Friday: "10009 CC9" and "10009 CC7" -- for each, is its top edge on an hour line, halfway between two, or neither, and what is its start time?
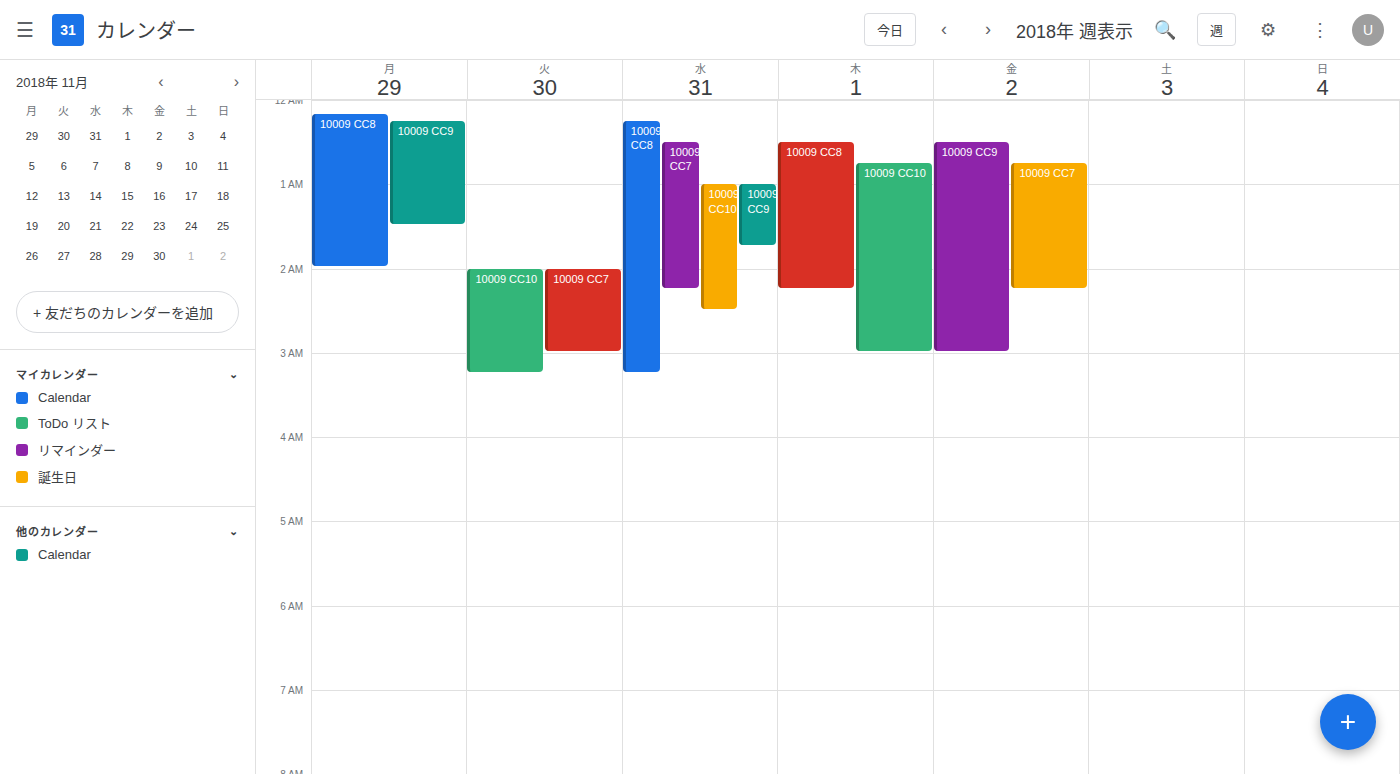
"10009 CC9": 12:30 AM, halfway between the 12 AM and 1 AM lines. "10009 CC7": 12:45 AM, neither: three quarters of the way from the 12 AM line to the 1 AM line.